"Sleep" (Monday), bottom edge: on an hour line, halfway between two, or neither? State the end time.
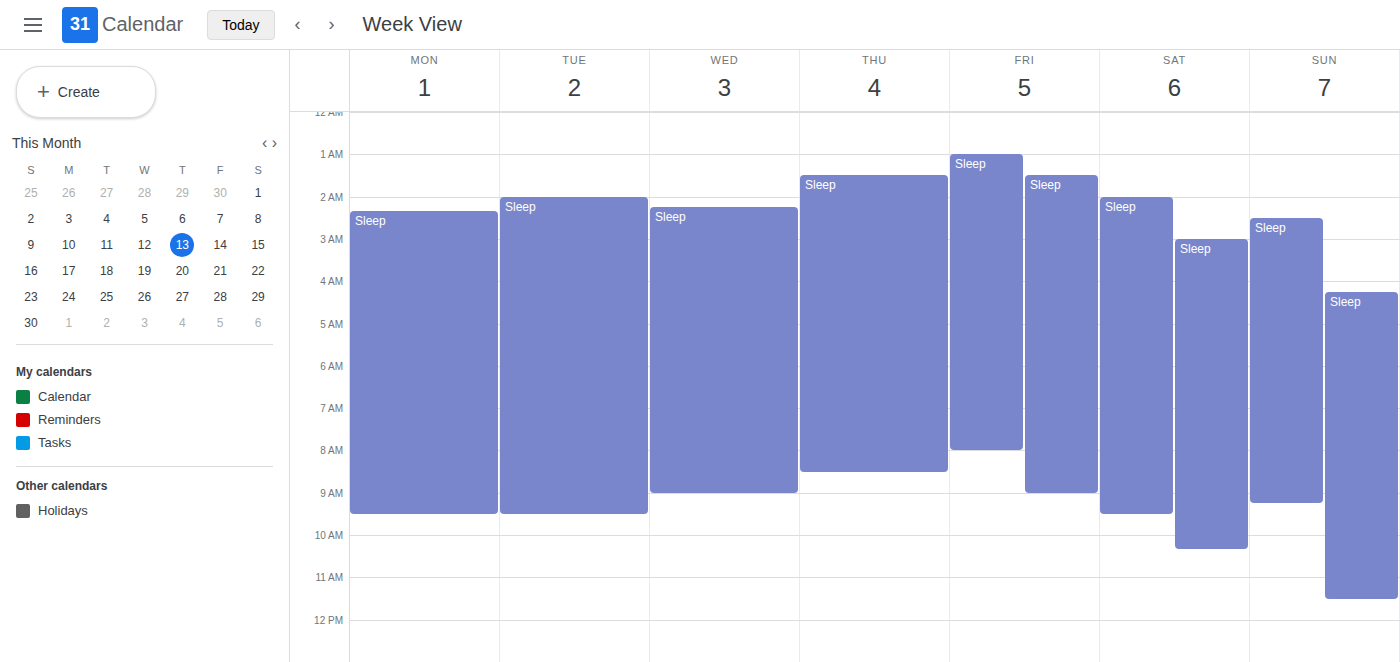
9:30 AM -- halfway between the 9 AM and 10 AM lines.